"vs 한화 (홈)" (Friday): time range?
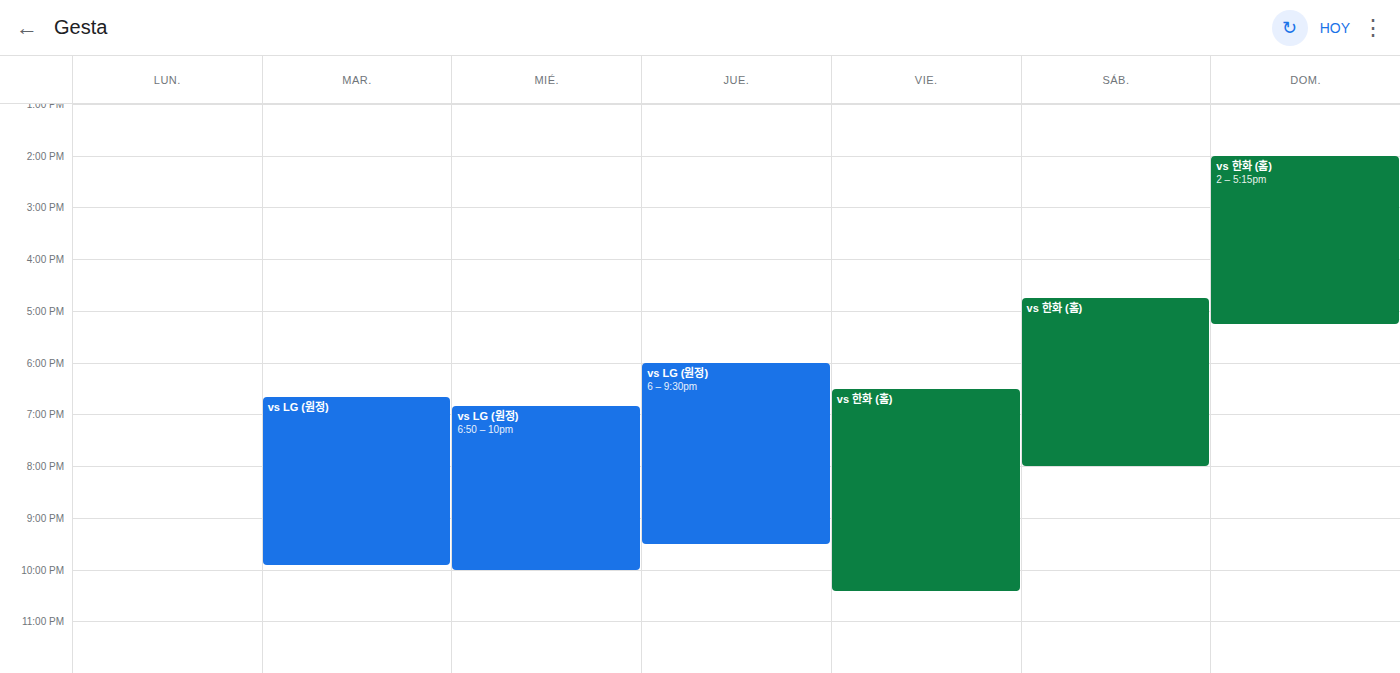
18:30 to 22:25